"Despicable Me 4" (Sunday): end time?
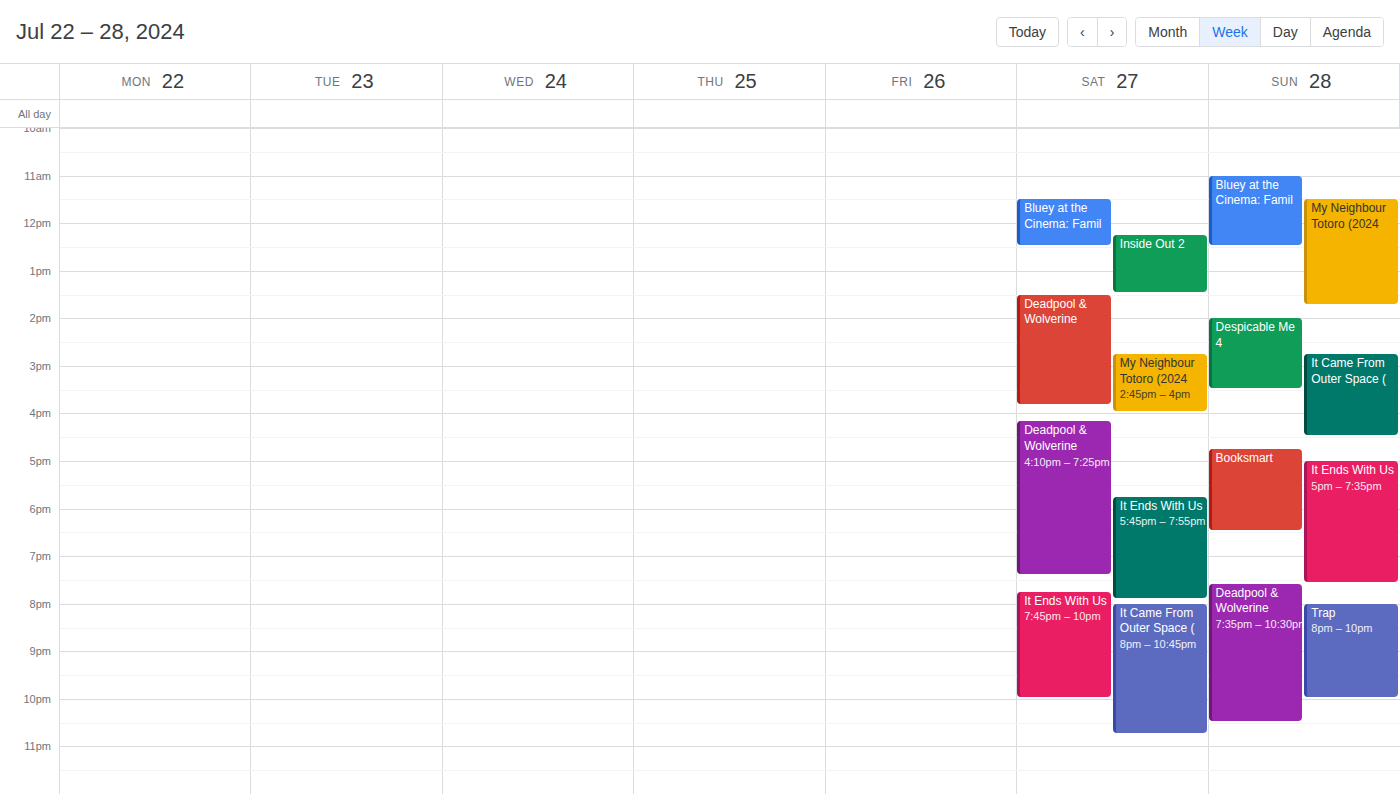
3:30 PM